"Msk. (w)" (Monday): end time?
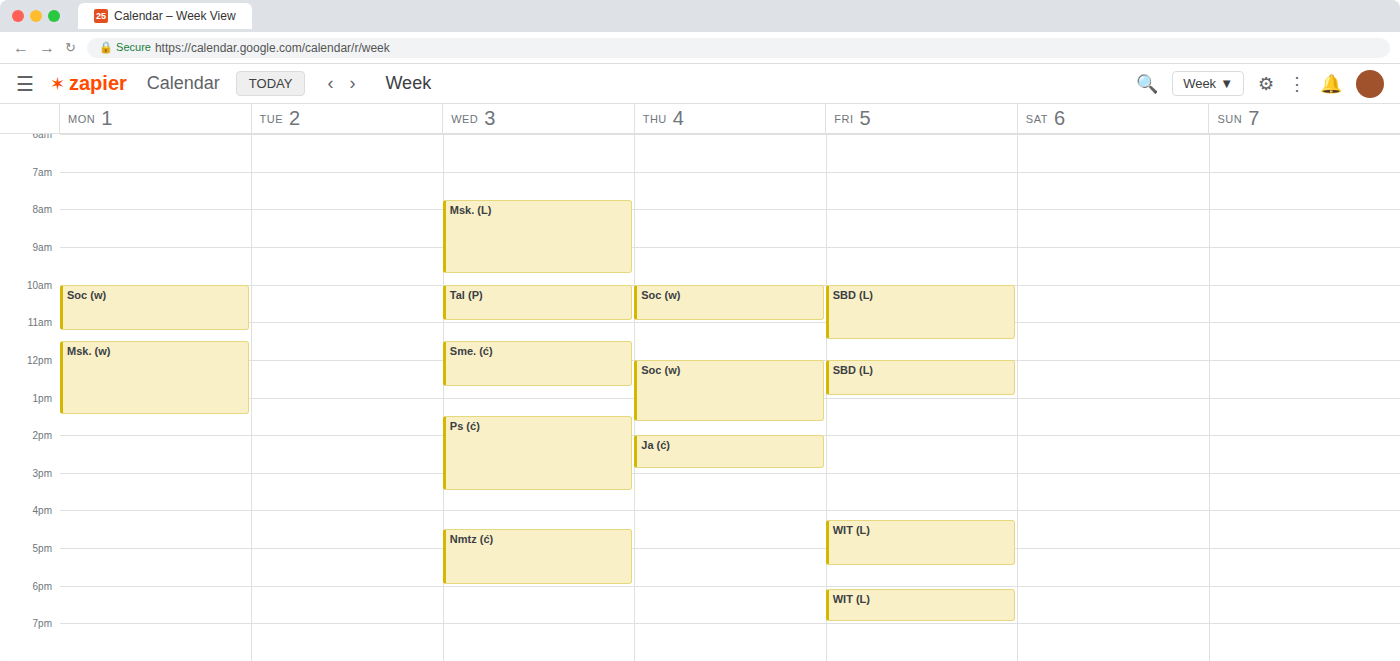
1:30 PM